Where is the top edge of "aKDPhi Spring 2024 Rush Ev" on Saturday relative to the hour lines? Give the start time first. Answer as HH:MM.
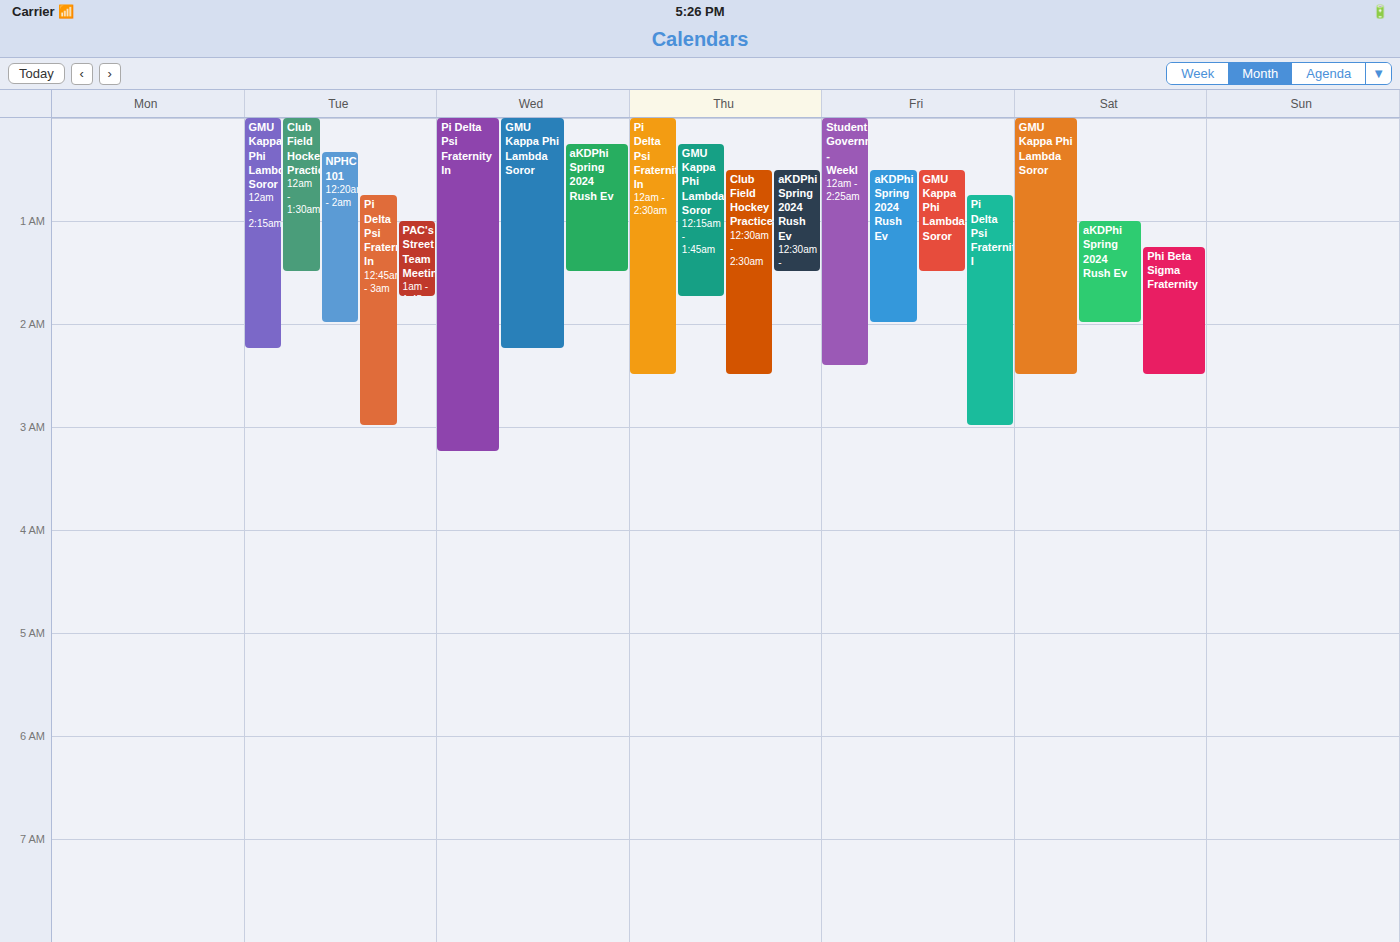
01:00 -- exactly on the 01:00 line.